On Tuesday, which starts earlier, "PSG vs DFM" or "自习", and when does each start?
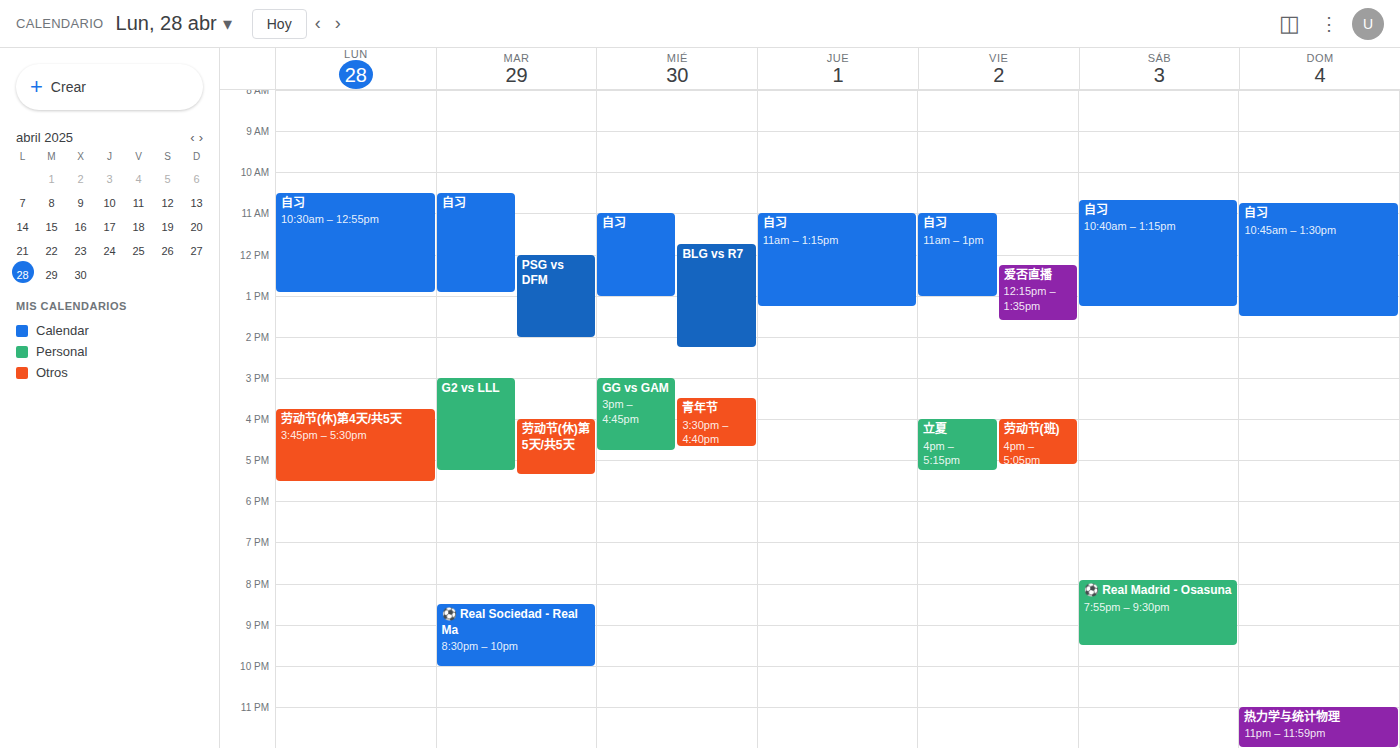
"自习" 10:30 AM; "PSG vs DFM" 12:00 PM.